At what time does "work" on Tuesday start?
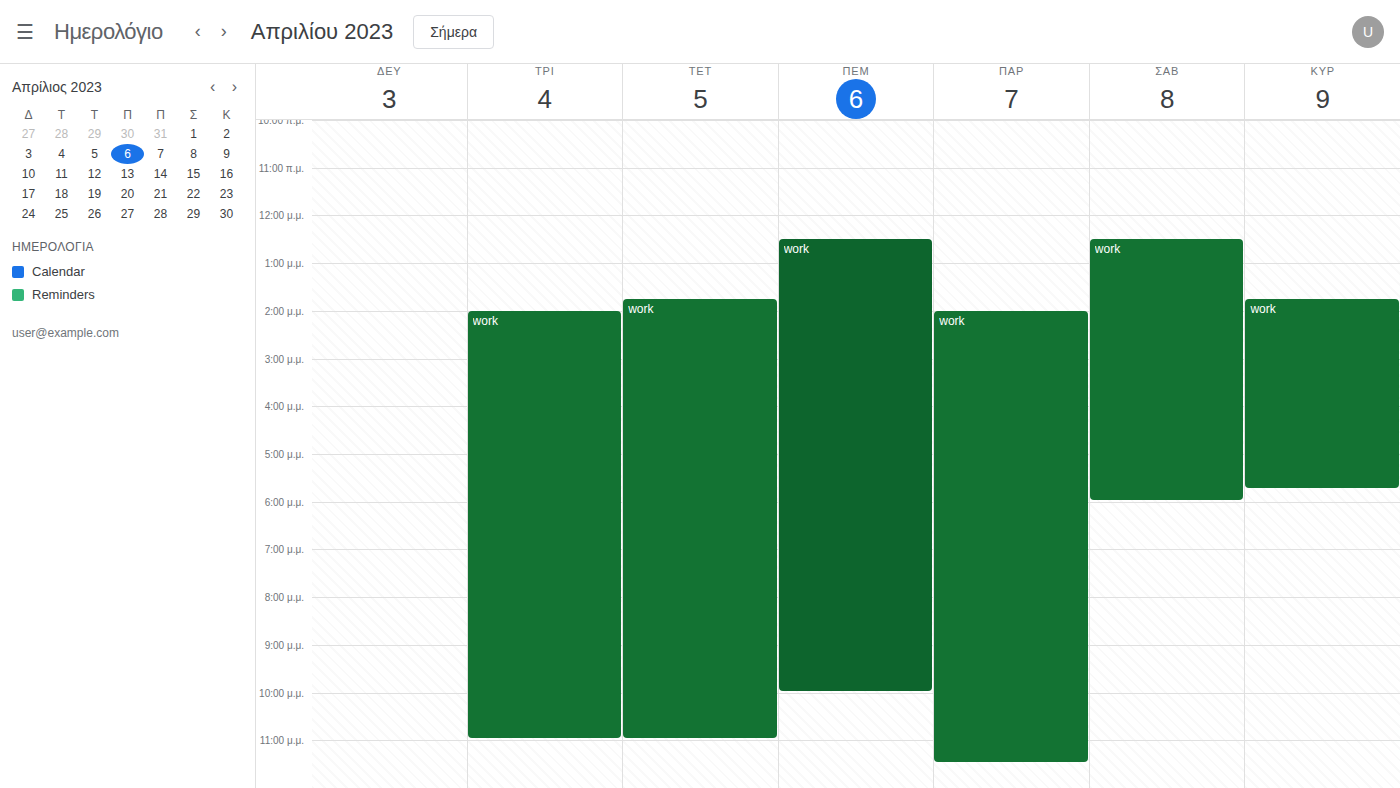
2:00 PM